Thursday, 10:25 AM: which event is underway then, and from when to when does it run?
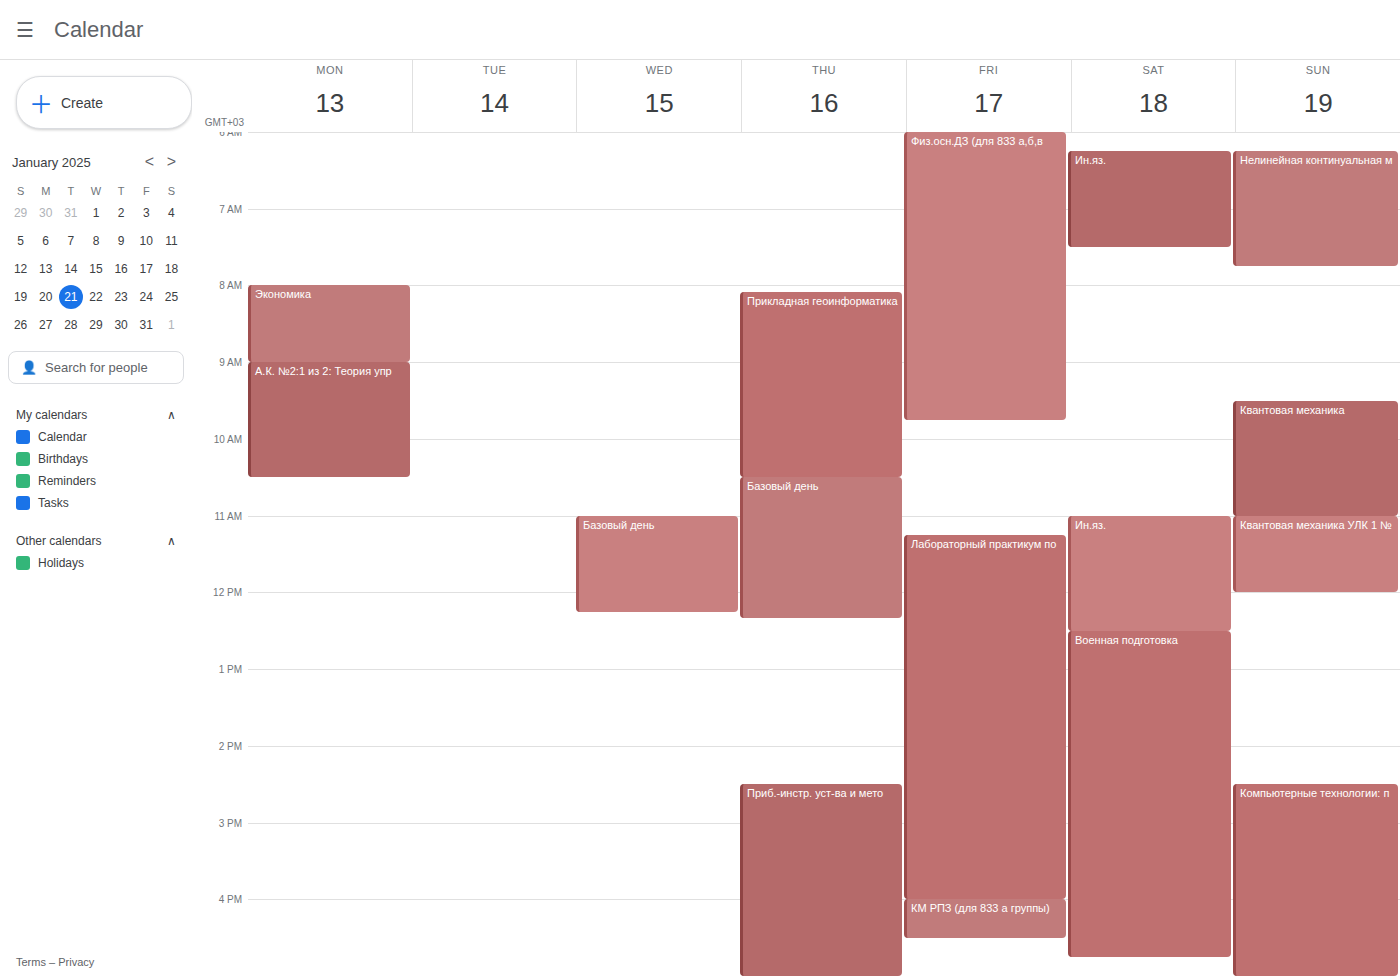
"Прикладная геоинформатика", 8:05 AM to 10:30 AM